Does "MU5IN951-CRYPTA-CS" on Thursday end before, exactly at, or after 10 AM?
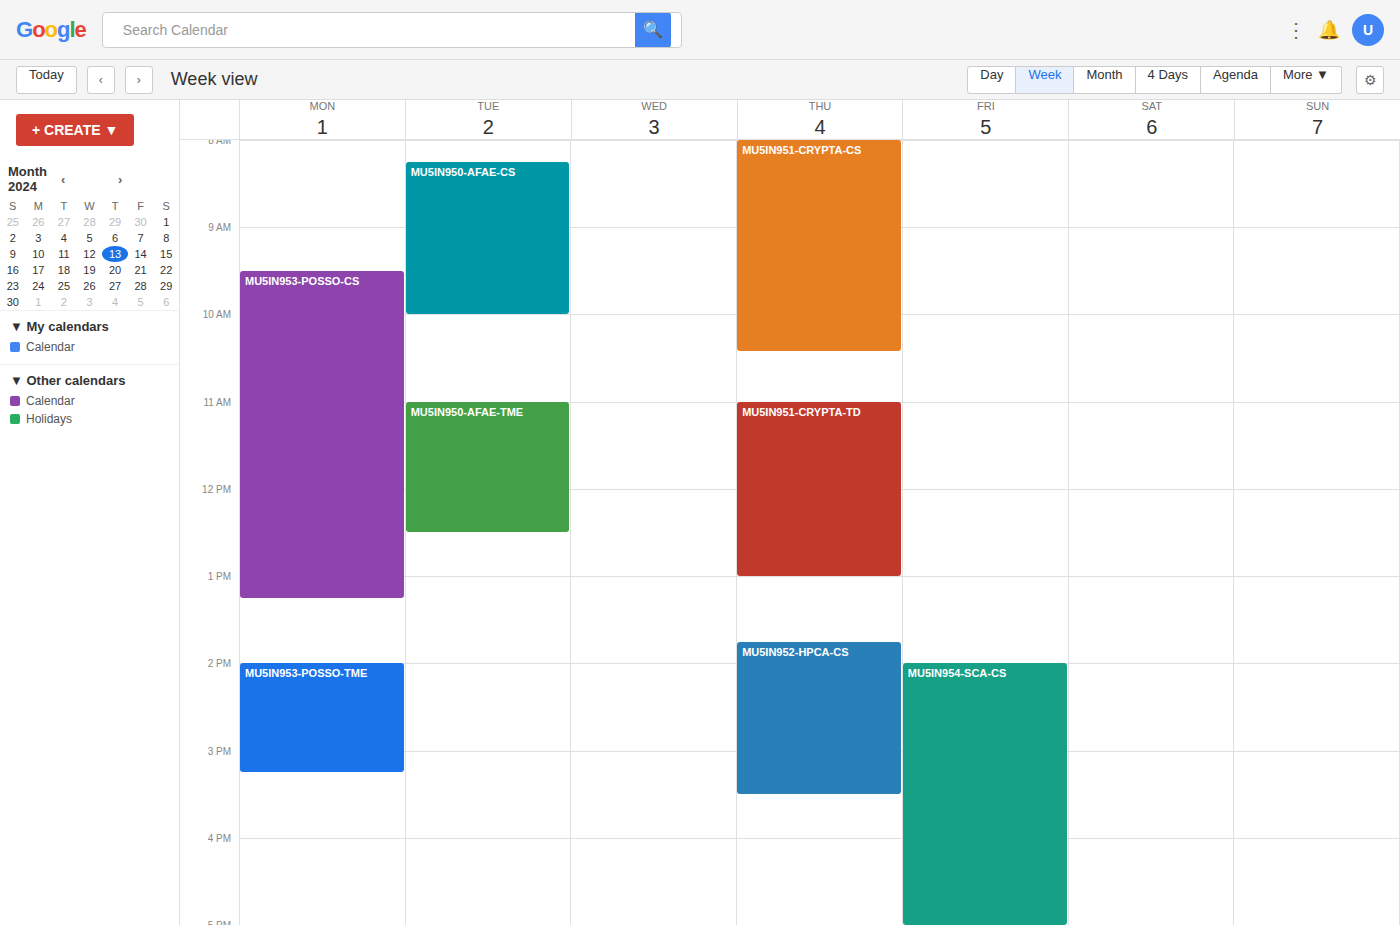
10:25 AM -- after 10 AM, 25 minutes below the 10 AM line.